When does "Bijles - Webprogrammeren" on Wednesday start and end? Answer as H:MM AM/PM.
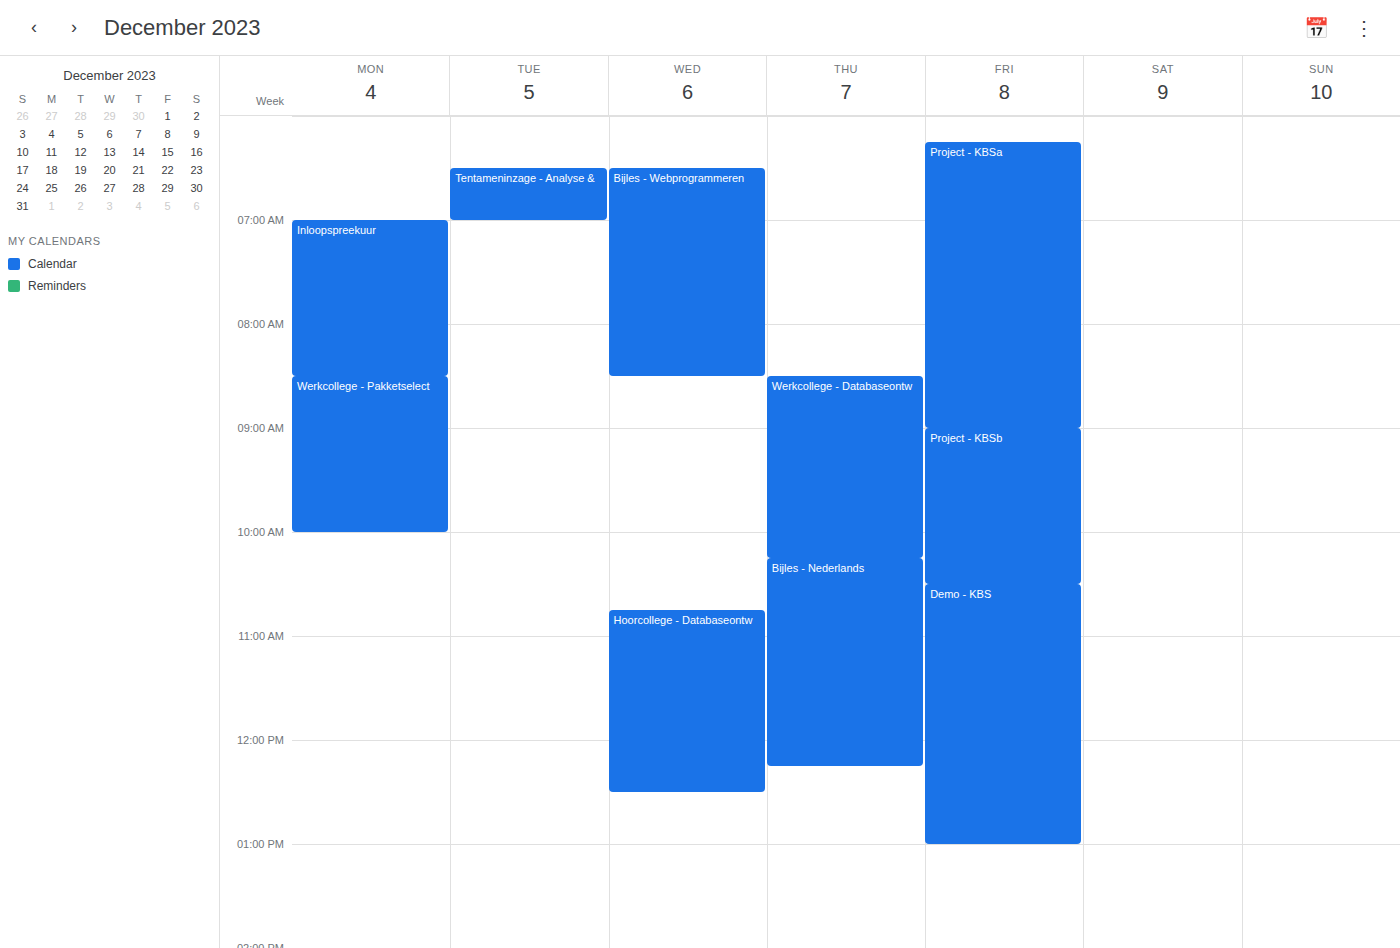
6:30 AM to 8:30 AM